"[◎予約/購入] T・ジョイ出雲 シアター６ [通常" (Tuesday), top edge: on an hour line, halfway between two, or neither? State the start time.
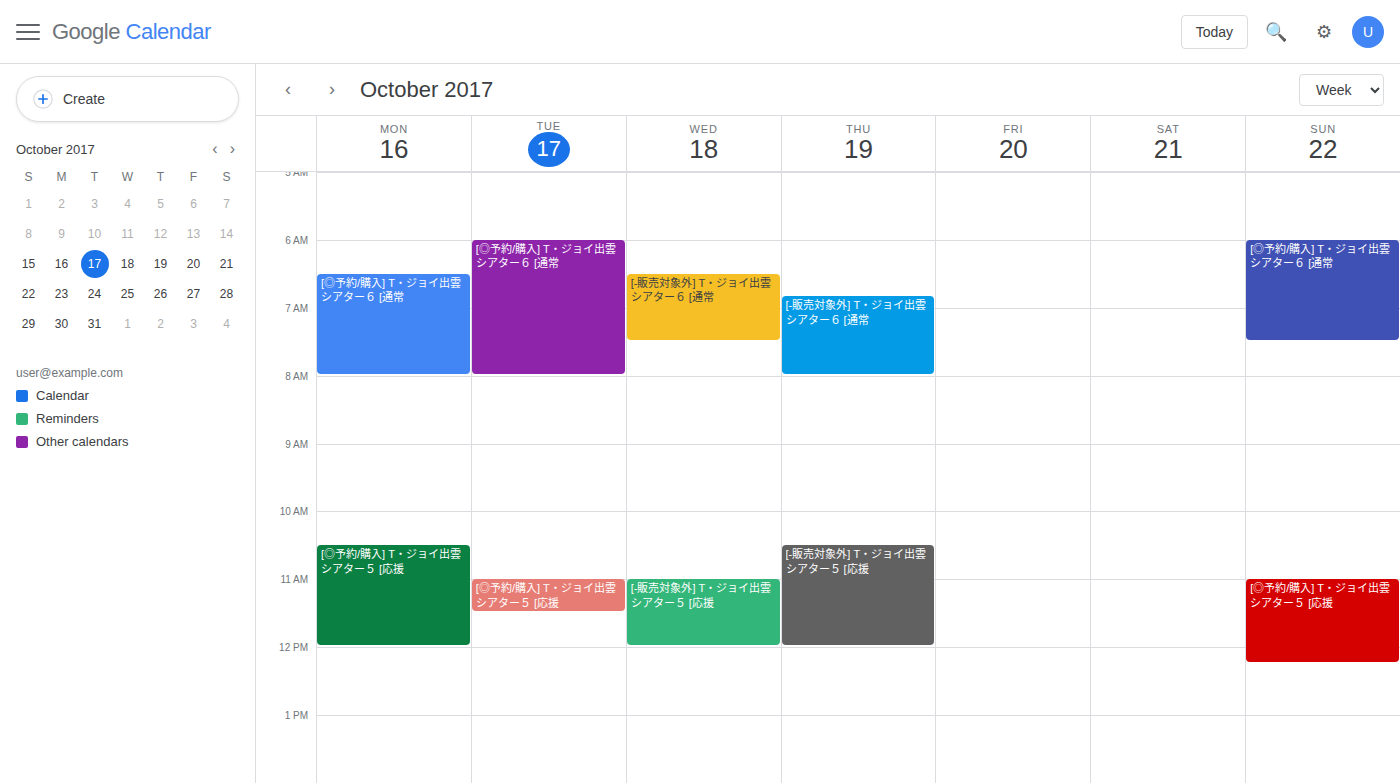
6:00 AM -- exactly on the 6 AM line.